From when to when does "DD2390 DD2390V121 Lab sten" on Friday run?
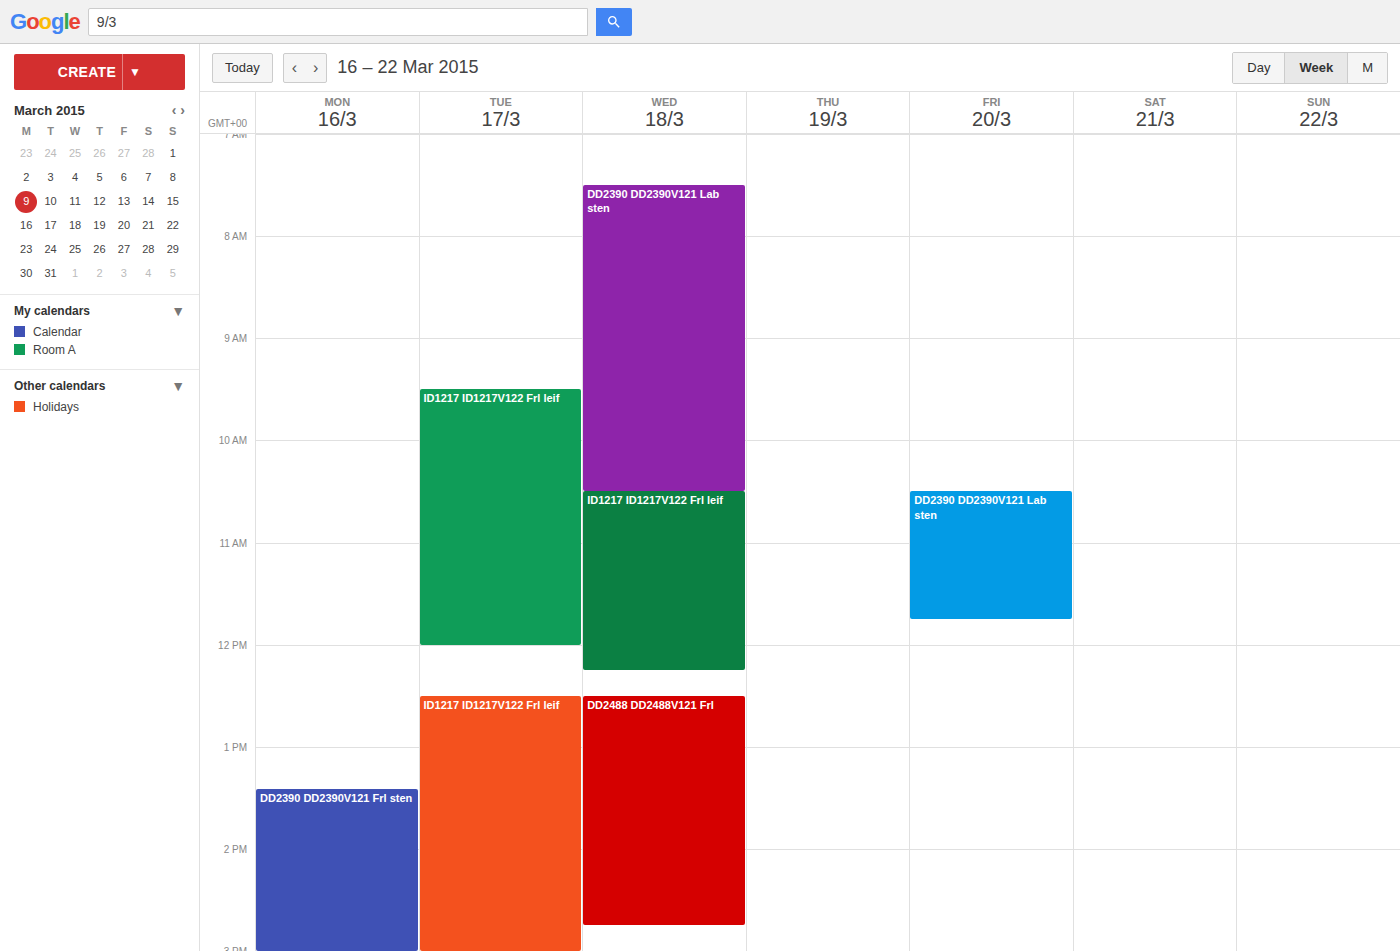
10:30 AM to 11:45 AM